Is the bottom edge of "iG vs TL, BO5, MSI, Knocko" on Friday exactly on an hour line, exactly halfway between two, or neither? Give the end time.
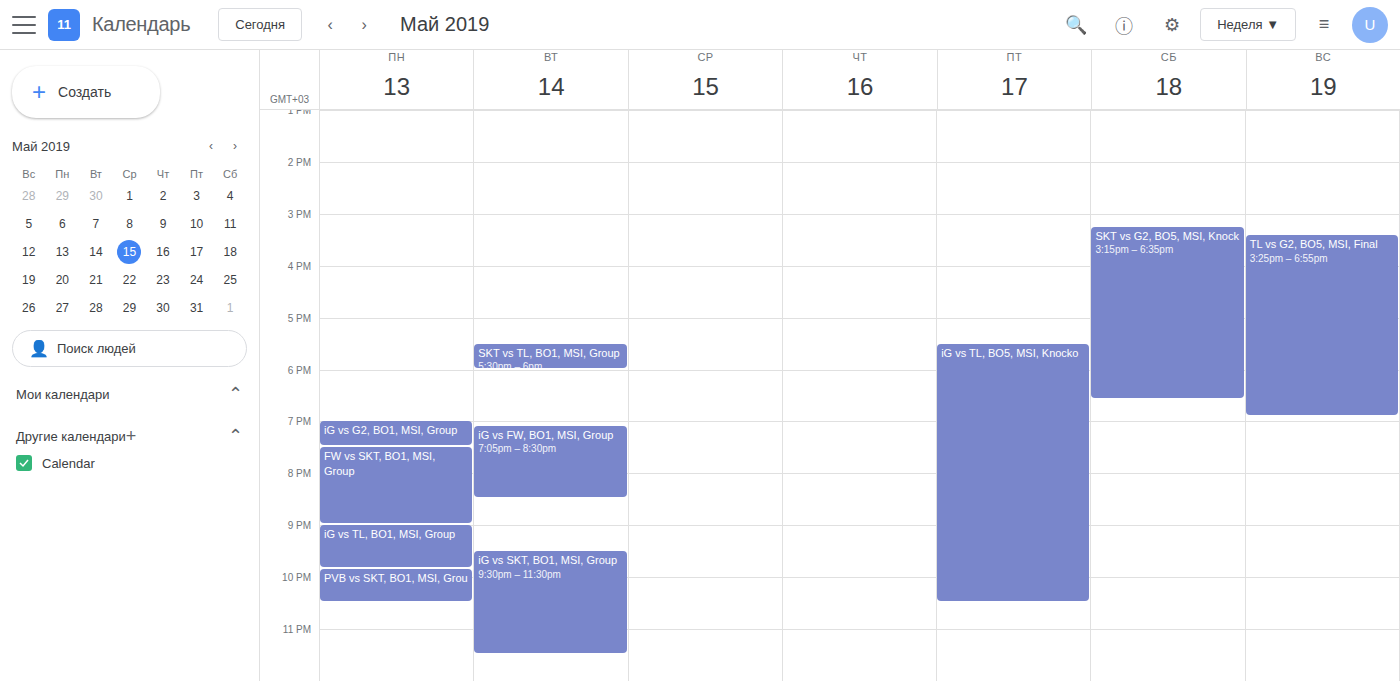
10:30 PM -- halfway between the 10 PM and 11 PM lines.